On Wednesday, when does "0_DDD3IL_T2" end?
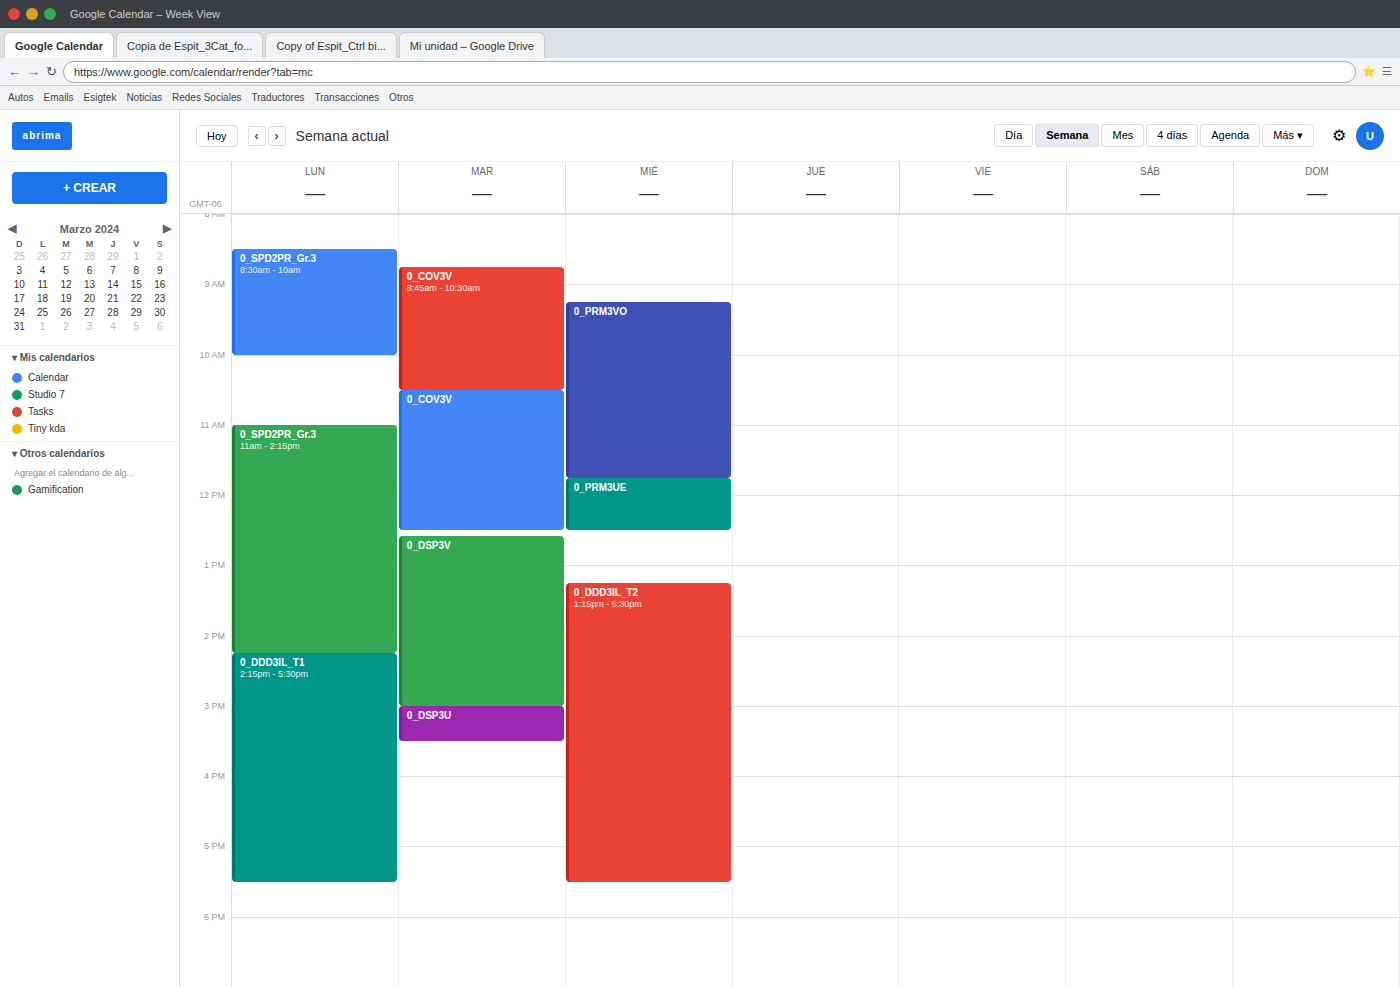
5:30 PM